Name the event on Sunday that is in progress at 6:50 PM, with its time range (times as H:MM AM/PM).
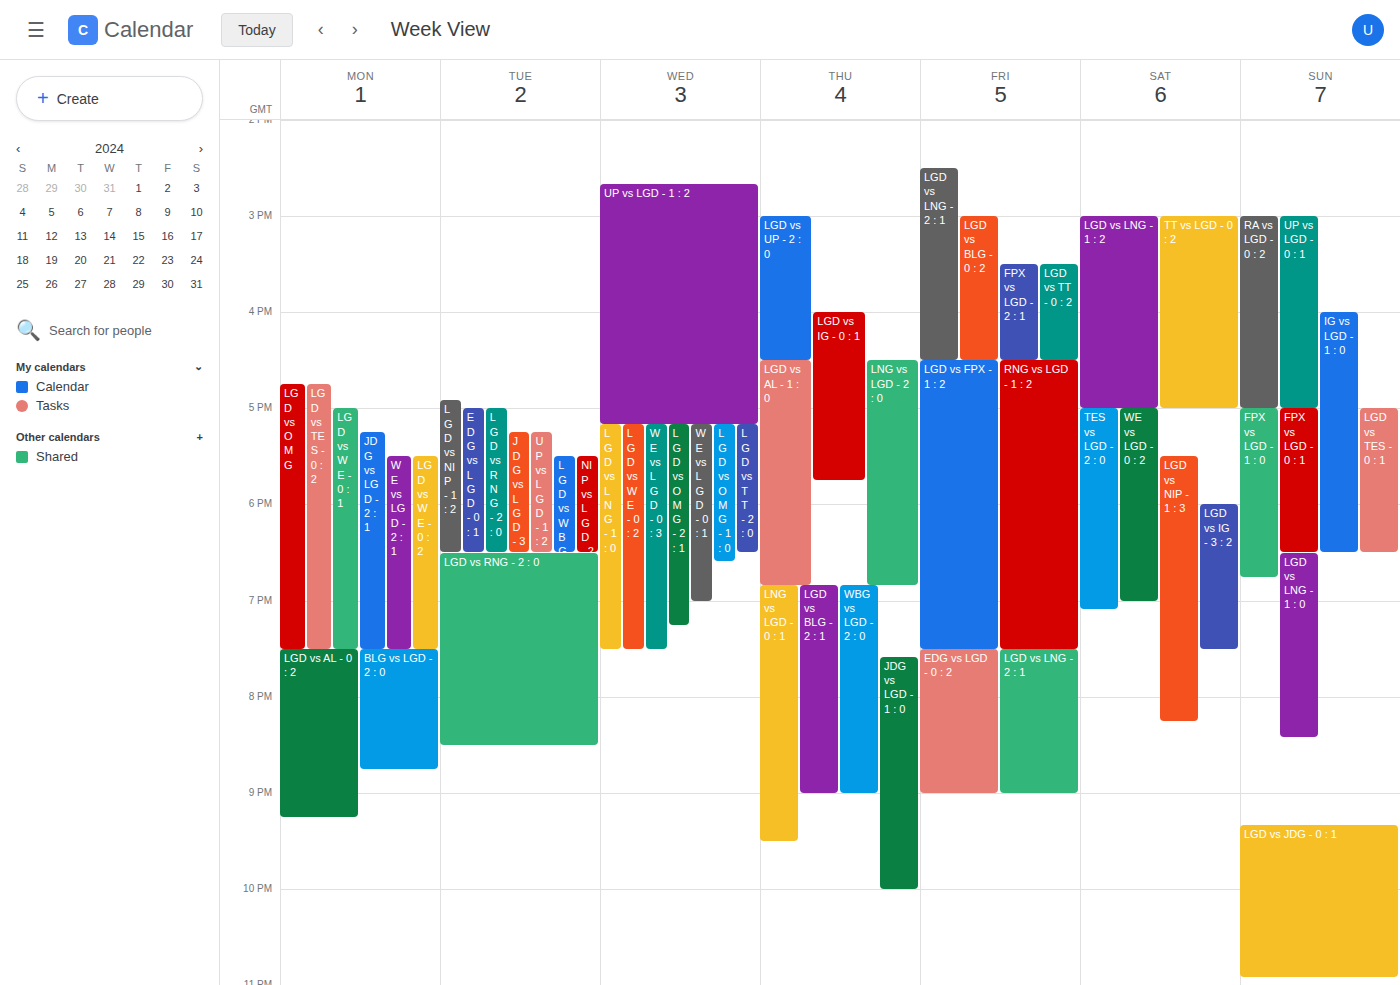
"LGD vs LNG - 1 : 0", 6:30 PM to 8:25 PM